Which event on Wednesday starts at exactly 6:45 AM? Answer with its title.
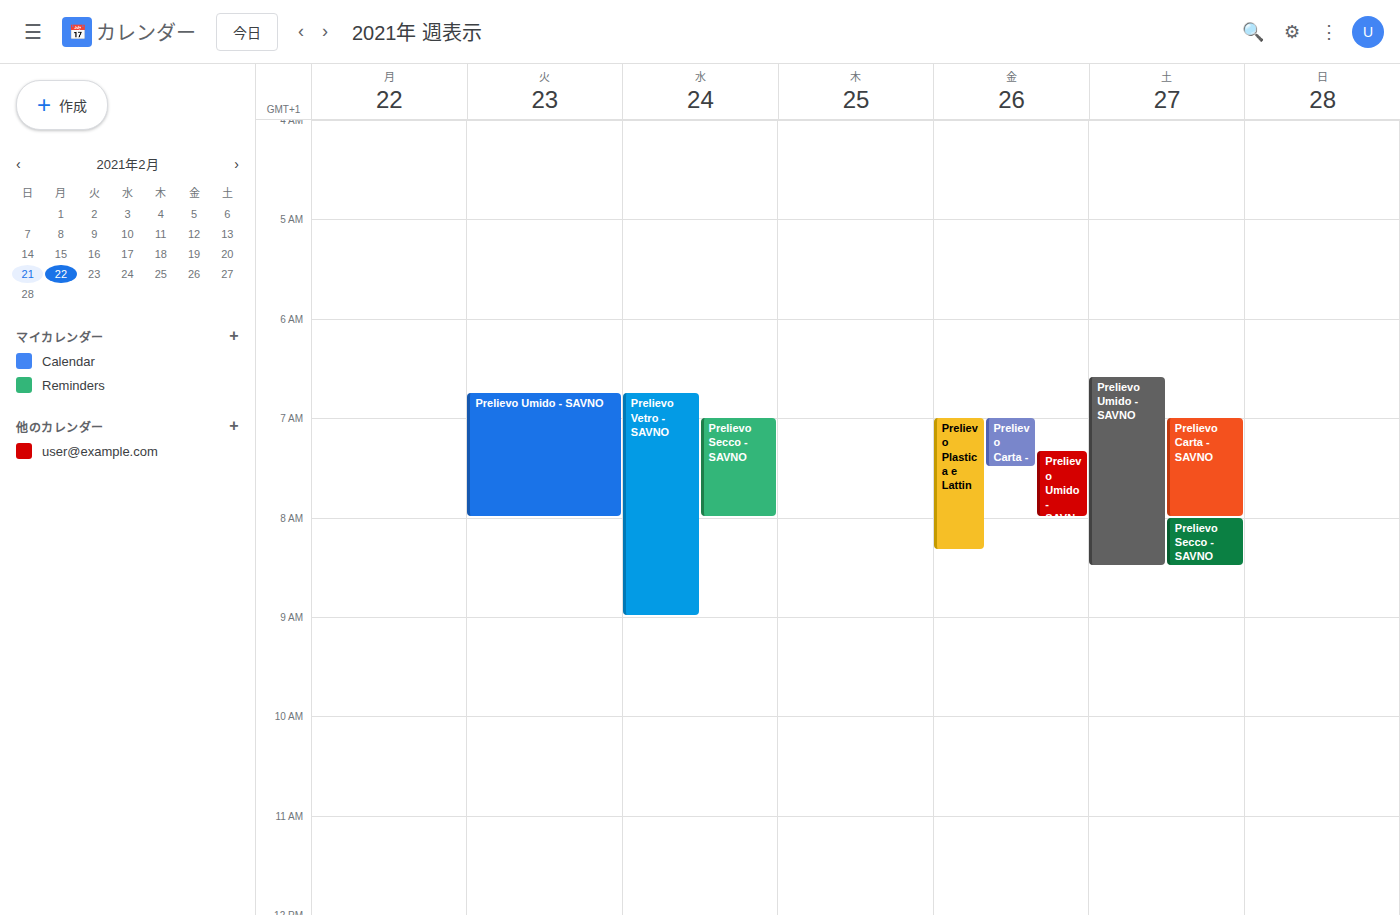
"Prelievo Vetro - SAVNO"